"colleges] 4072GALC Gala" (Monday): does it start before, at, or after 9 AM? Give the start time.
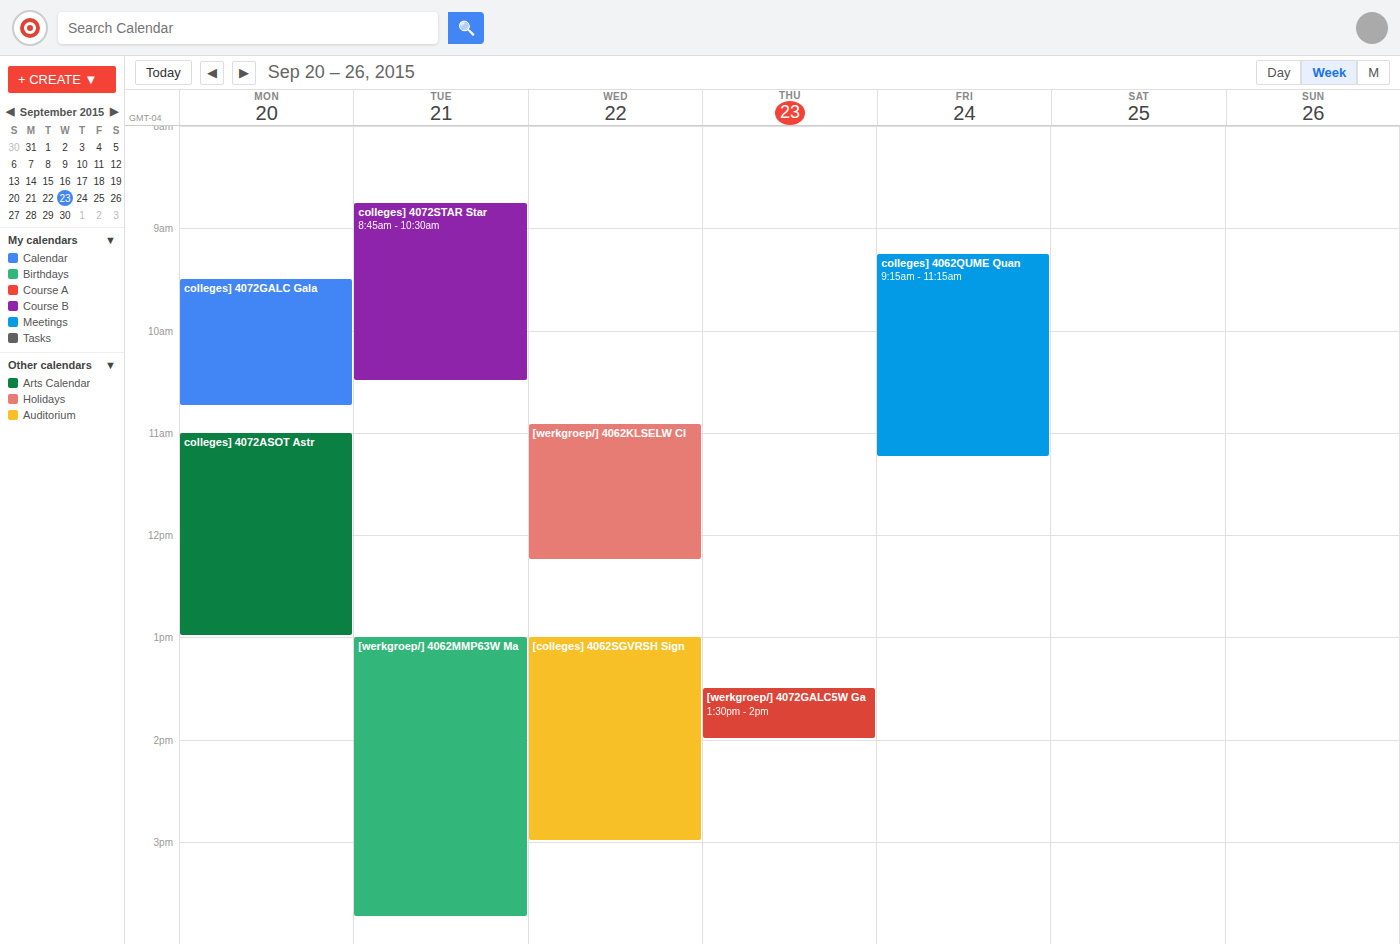
9:30 AM -- after 9 AM, 30 minutes below the 9 AM line.